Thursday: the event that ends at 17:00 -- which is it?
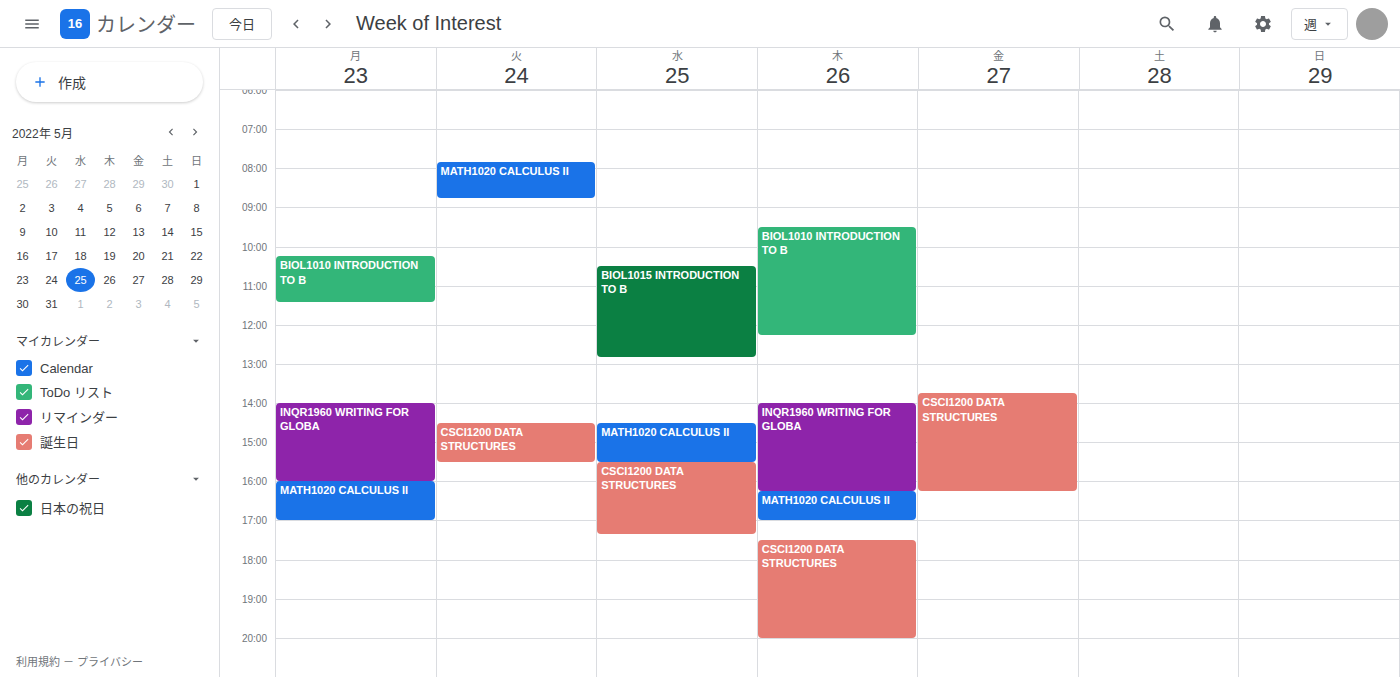
"MATH1020 CALCULUS II"